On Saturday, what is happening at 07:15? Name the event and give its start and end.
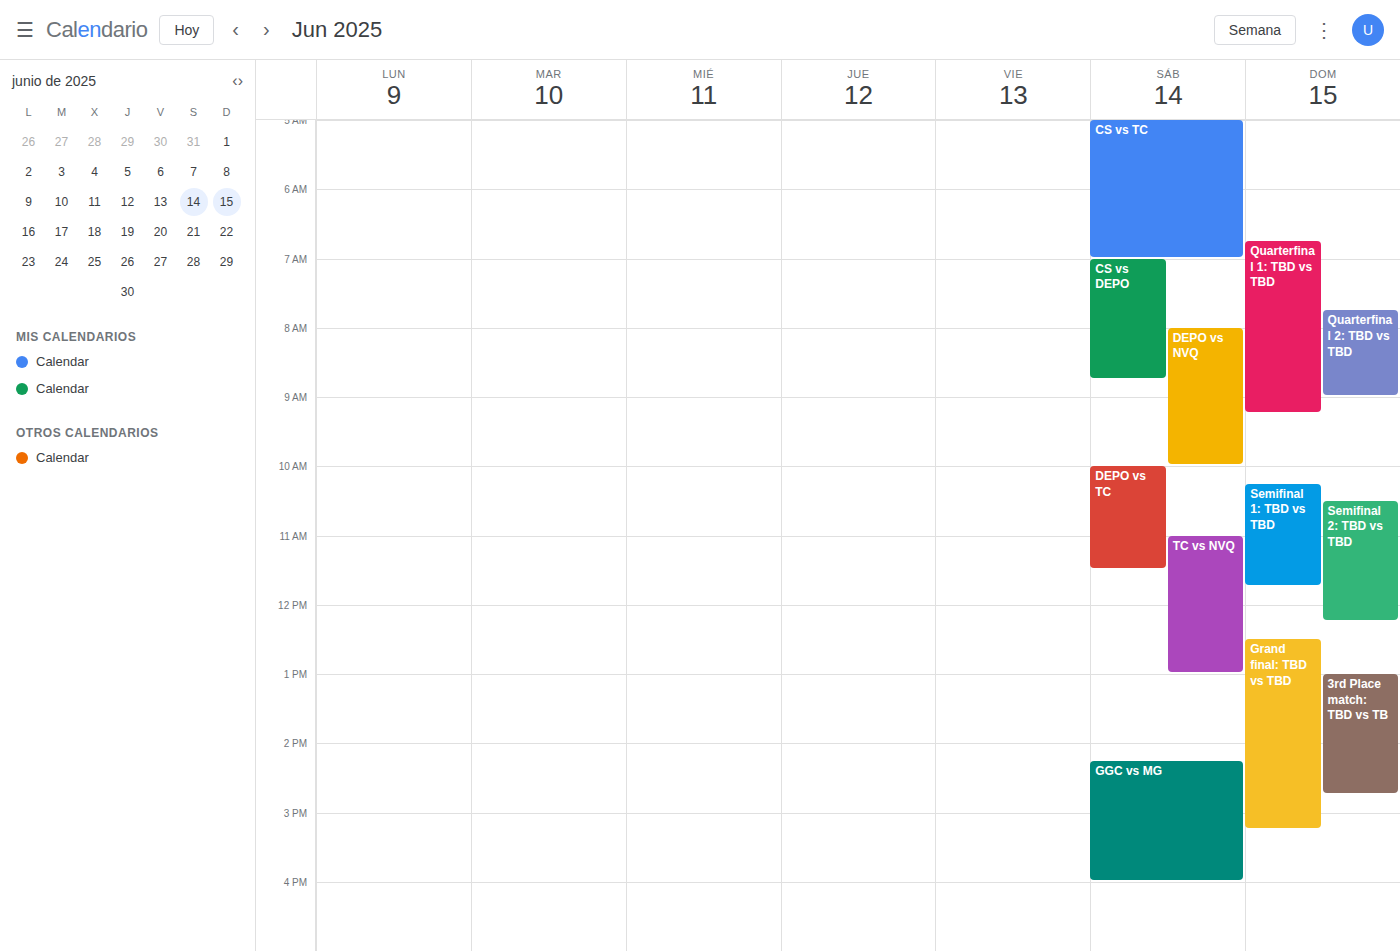
"CS vs DEPO", 07:00 to 08:45